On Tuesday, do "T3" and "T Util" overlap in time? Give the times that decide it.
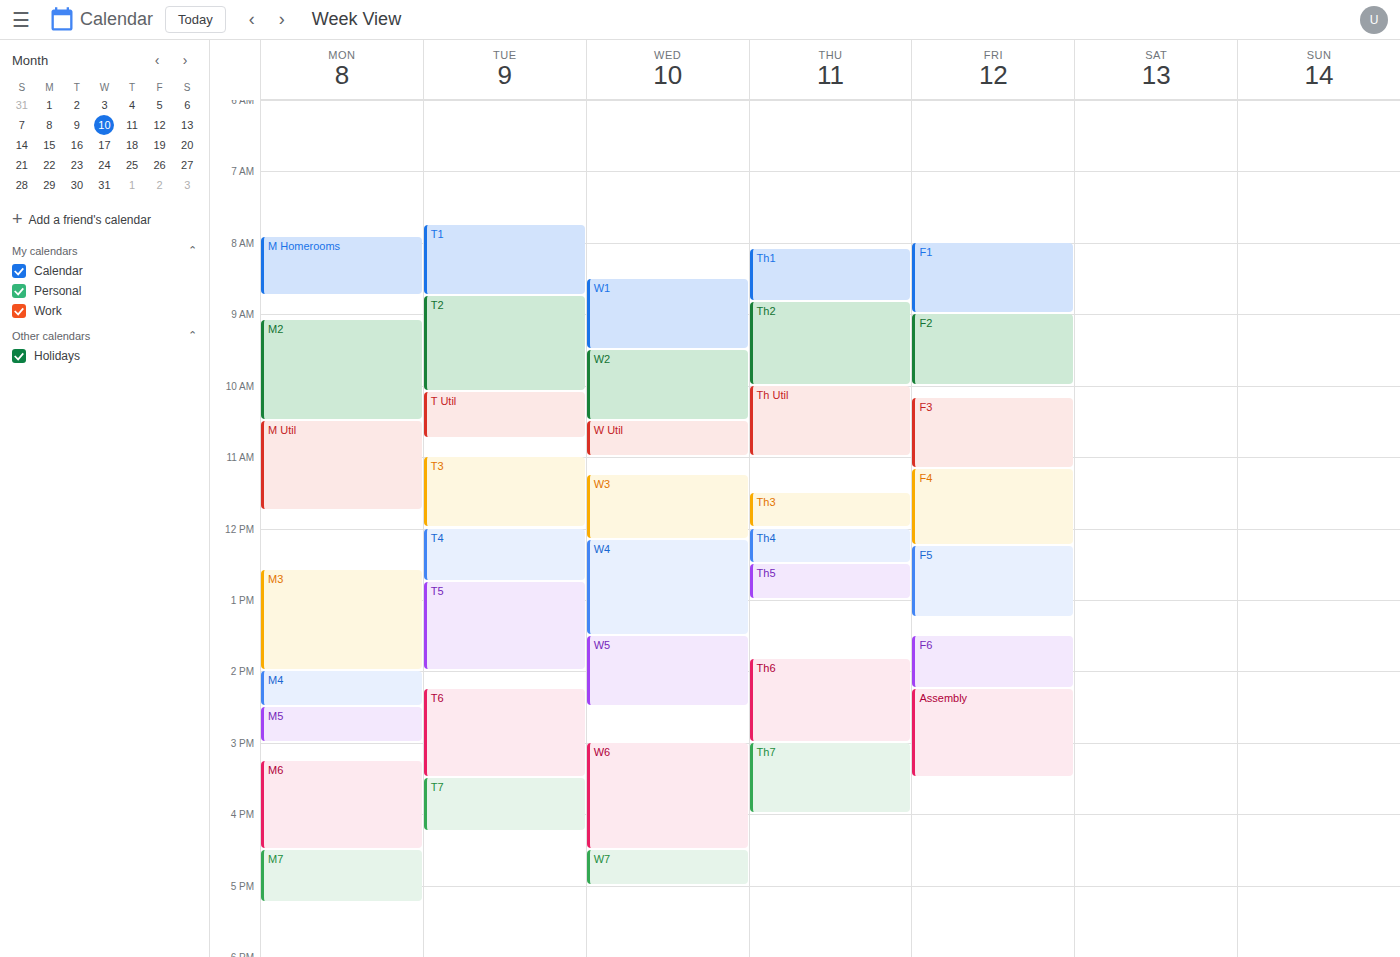
"T Util" ends at 10:45 AM and "T3" starts at 11:00 AM -- no overlap.